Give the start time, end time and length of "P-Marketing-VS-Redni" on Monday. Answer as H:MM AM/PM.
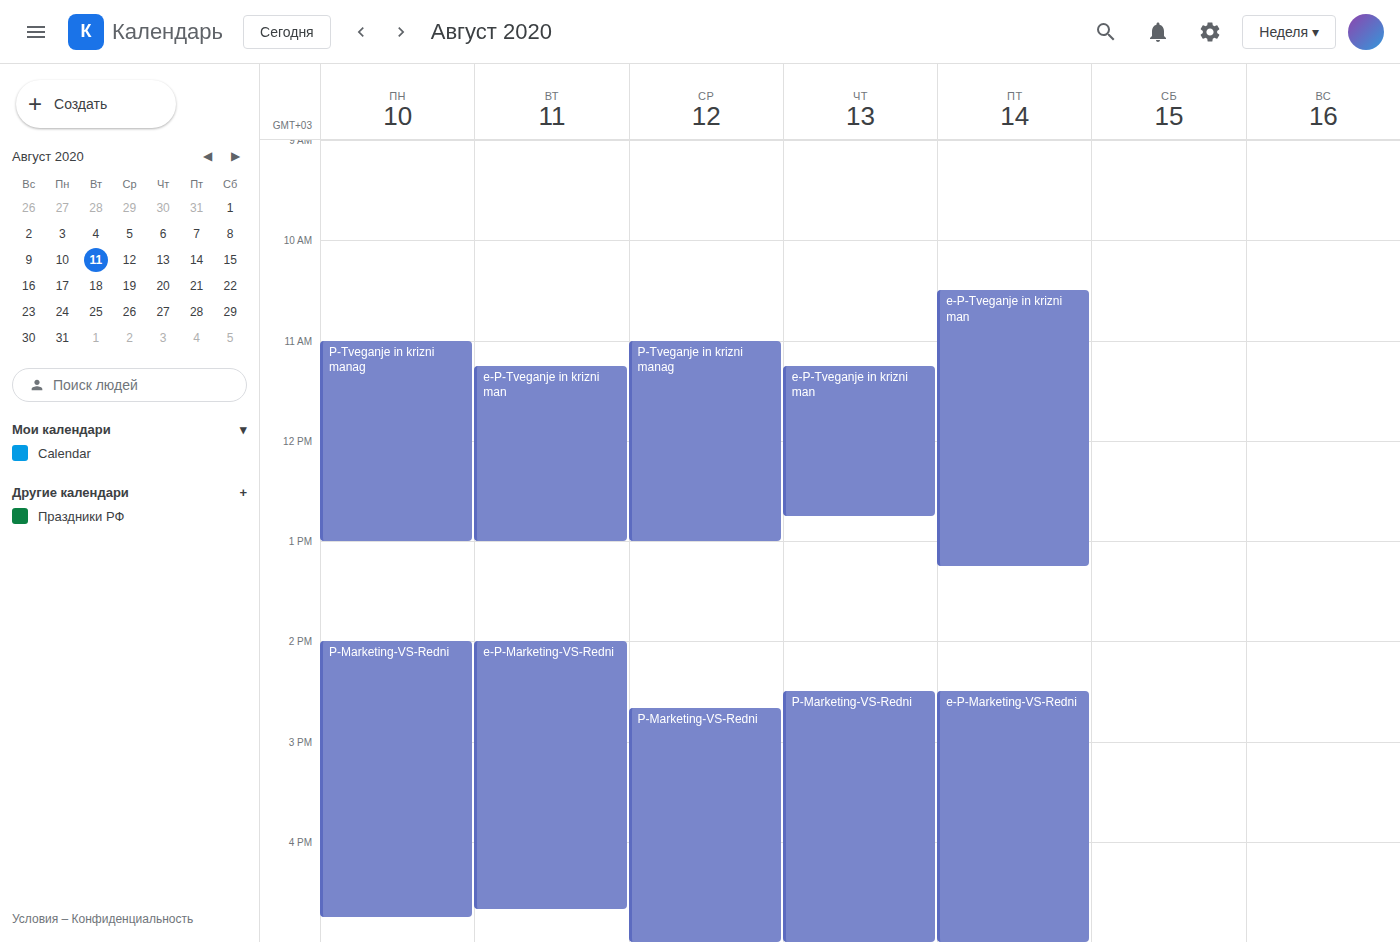
2:00 PM to 4:45 PM, 2 hours 45 minutes